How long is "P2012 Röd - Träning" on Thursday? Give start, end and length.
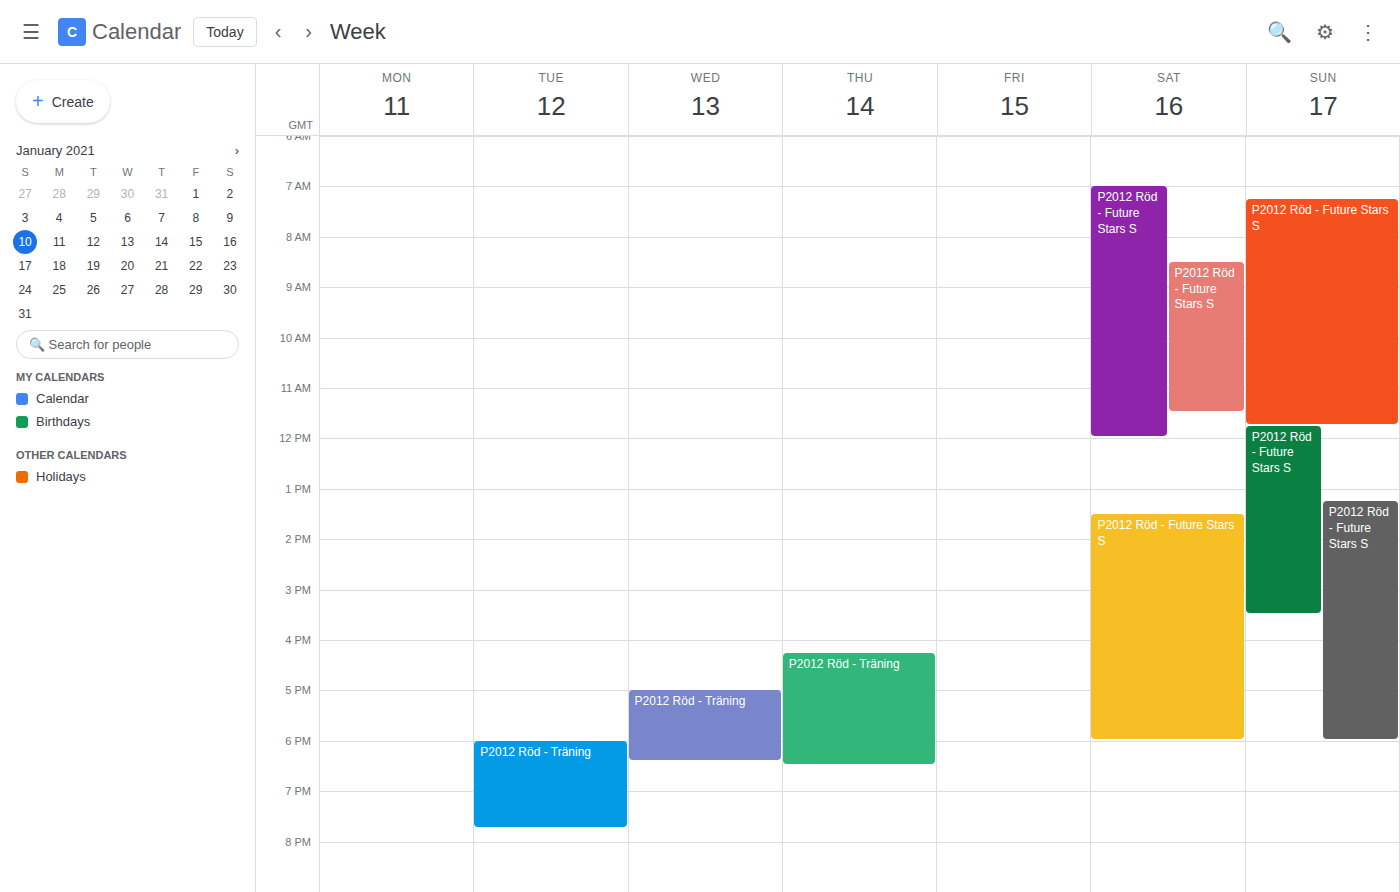
4:15 PM to 6:30 PM, 2 hours 15 minutes